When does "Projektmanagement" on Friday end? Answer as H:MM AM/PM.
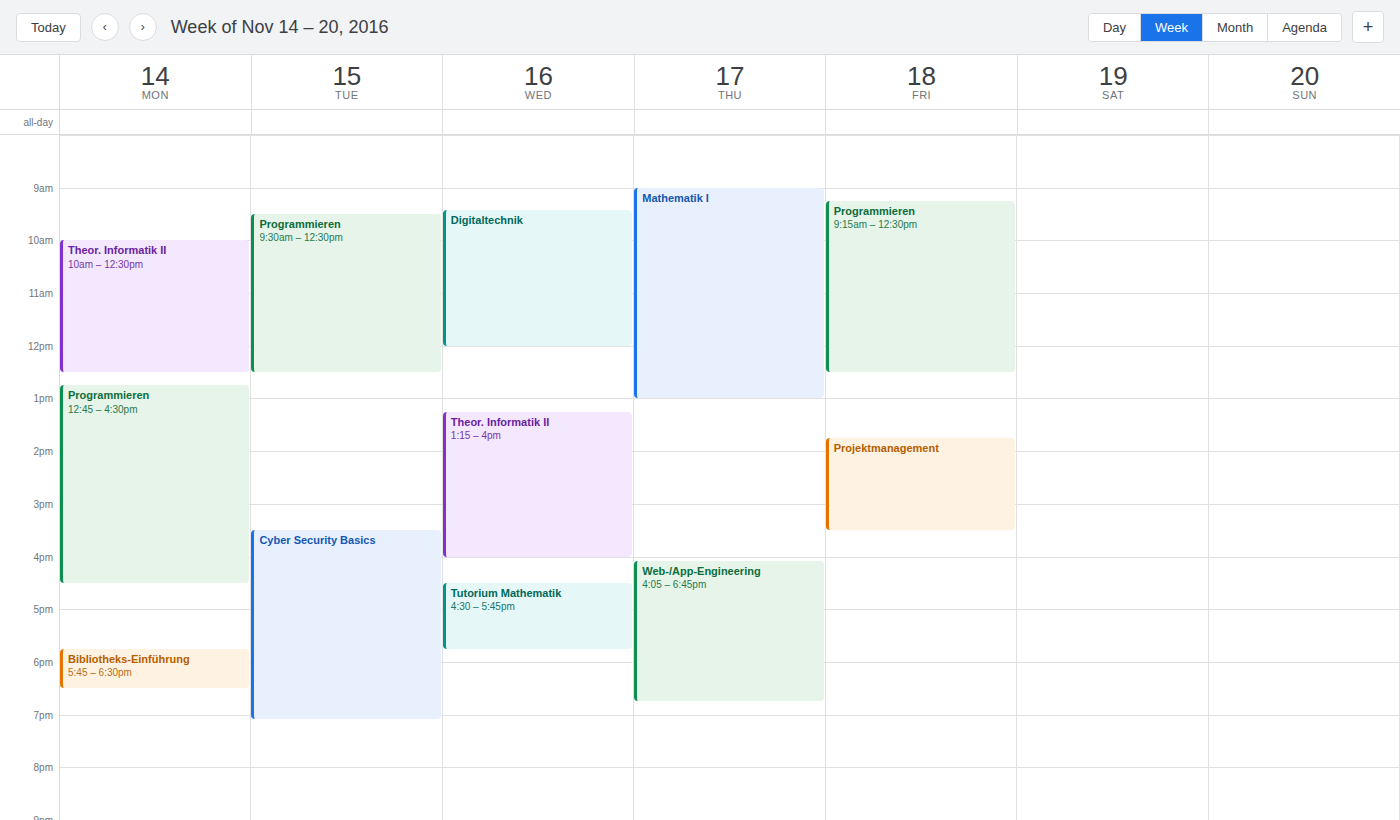
3:30 PM